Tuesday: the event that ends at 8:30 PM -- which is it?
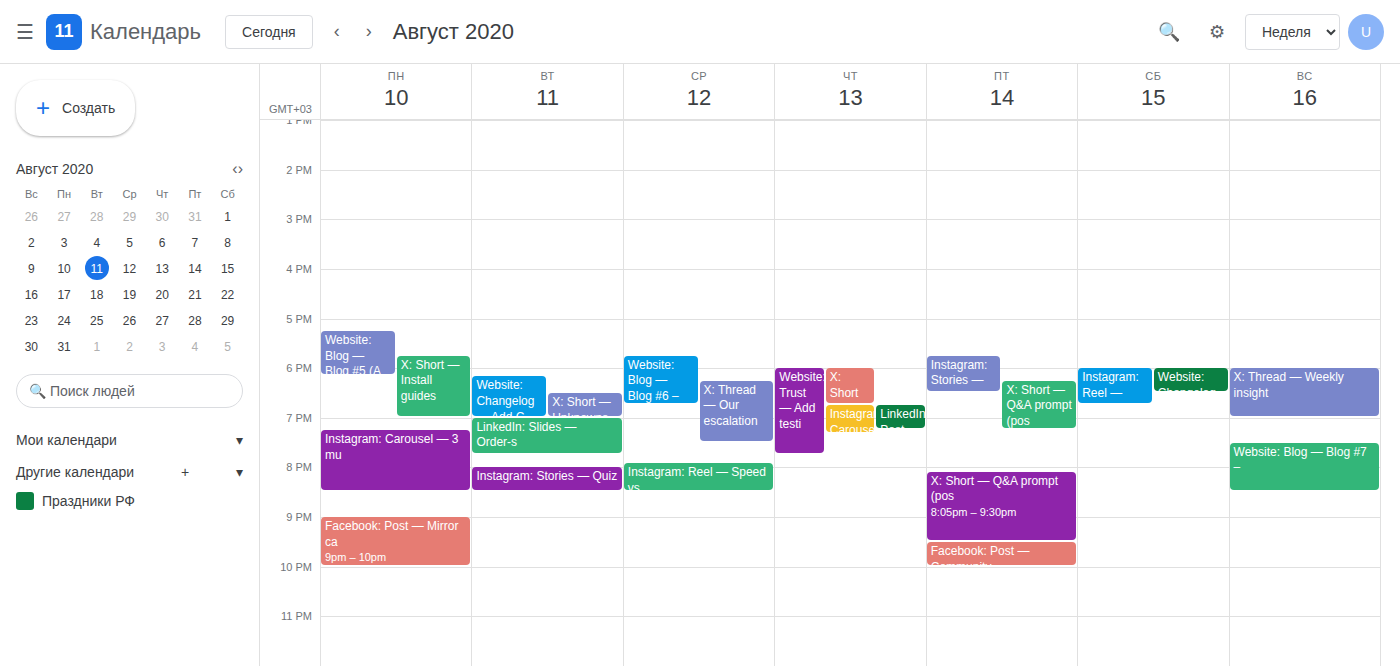
"Instagram: Stories — Quiz"